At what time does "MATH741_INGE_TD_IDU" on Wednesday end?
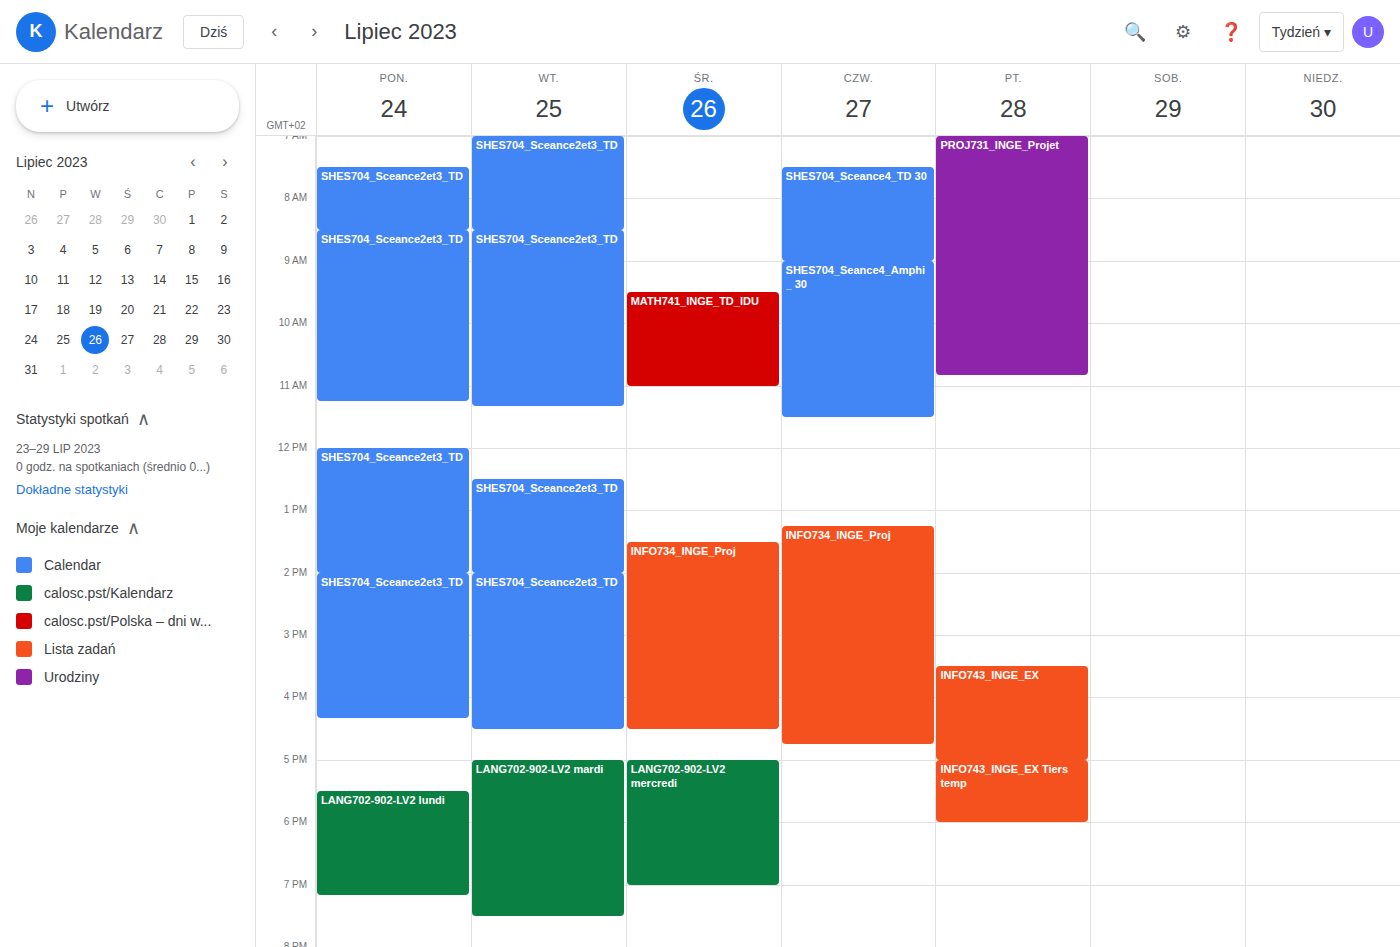
11:00 AM